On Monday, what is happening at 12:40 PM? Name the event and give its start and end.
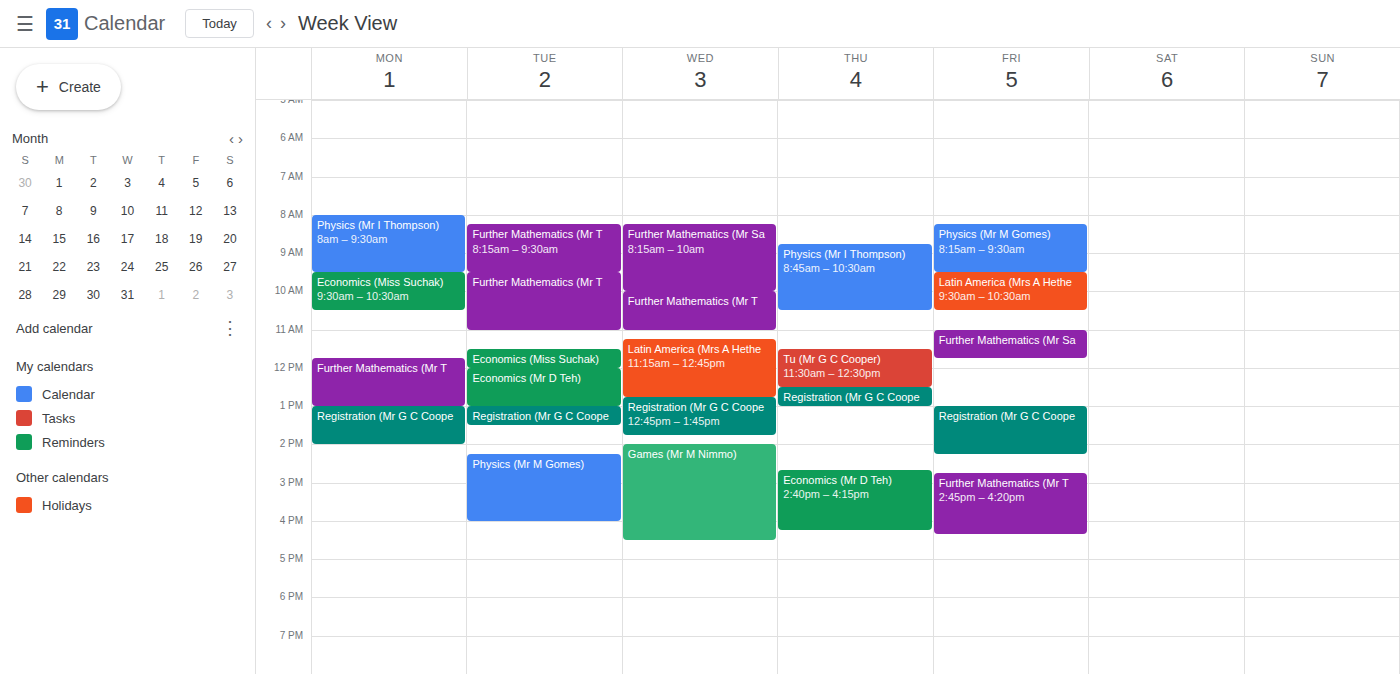
"Further Mathematics (Mr T", 11:45 AM to 1:00 PM